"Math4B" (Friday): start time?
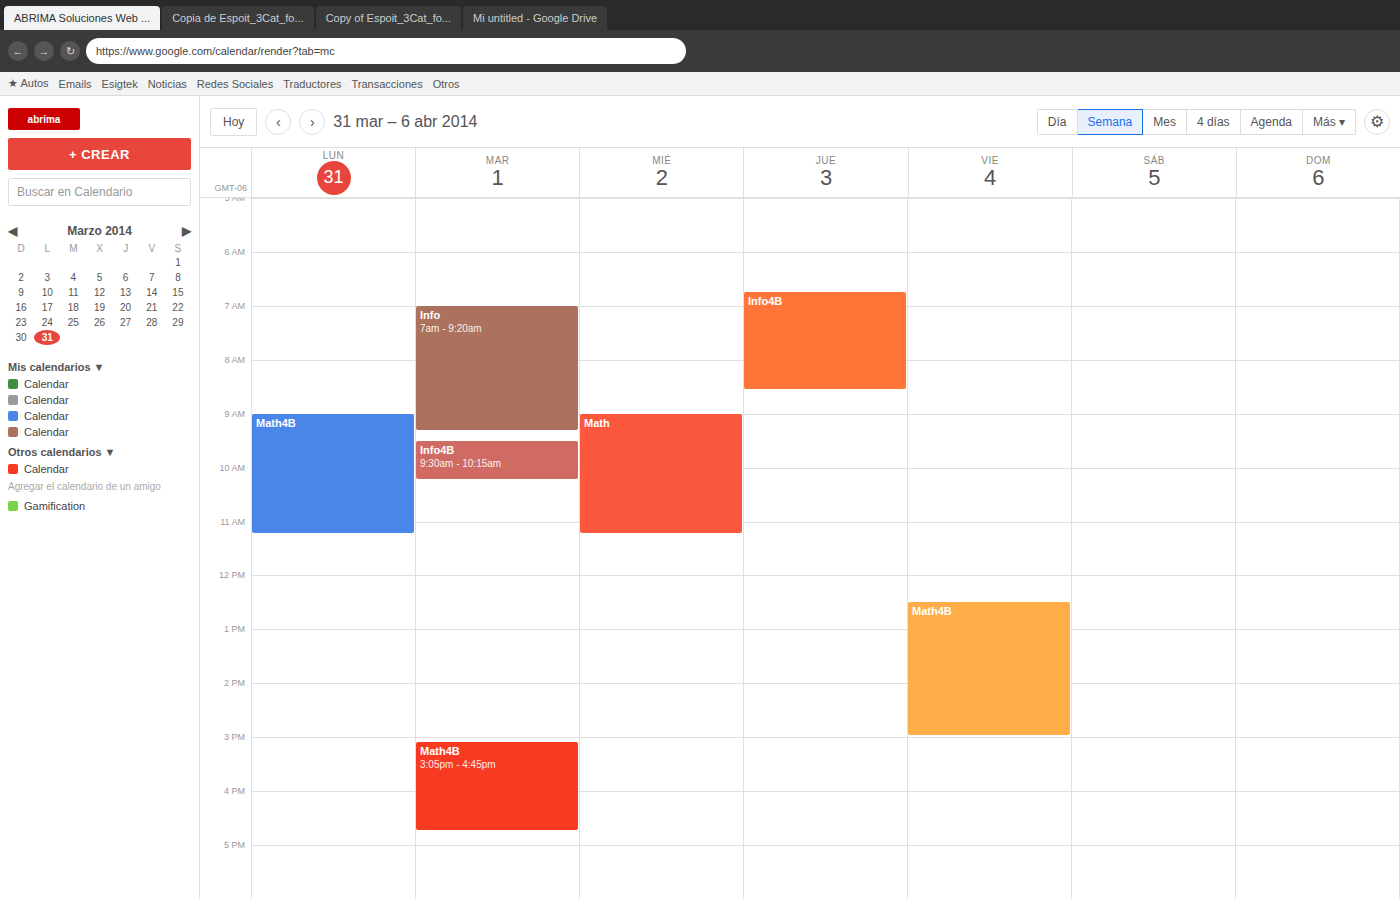
12:30 PM